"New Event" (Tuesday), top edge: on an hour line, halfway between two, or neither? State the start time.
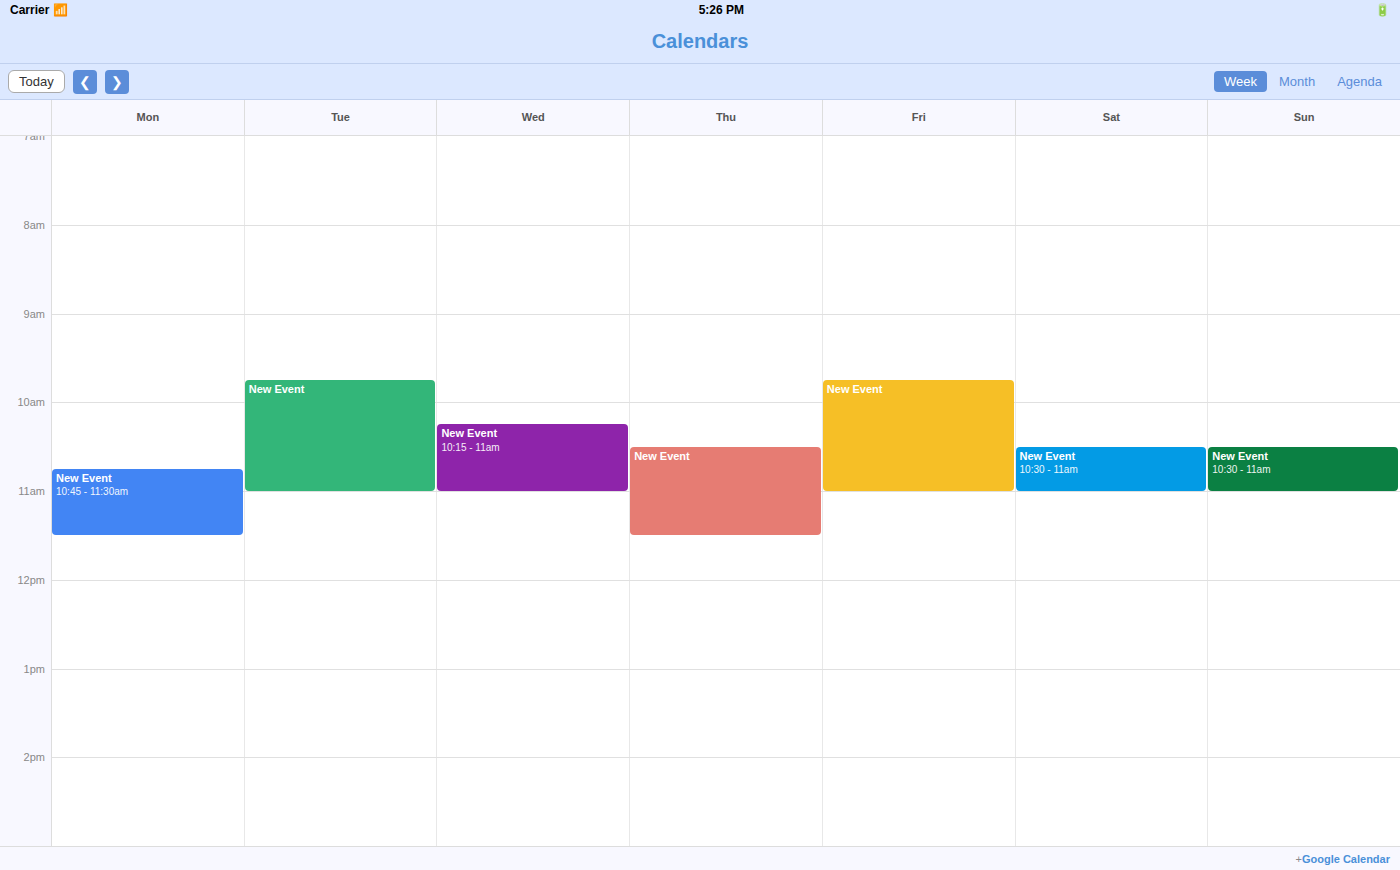
9:45 AM -- neither: three quarters of the way from the 9 AM line to the 10 AM line.